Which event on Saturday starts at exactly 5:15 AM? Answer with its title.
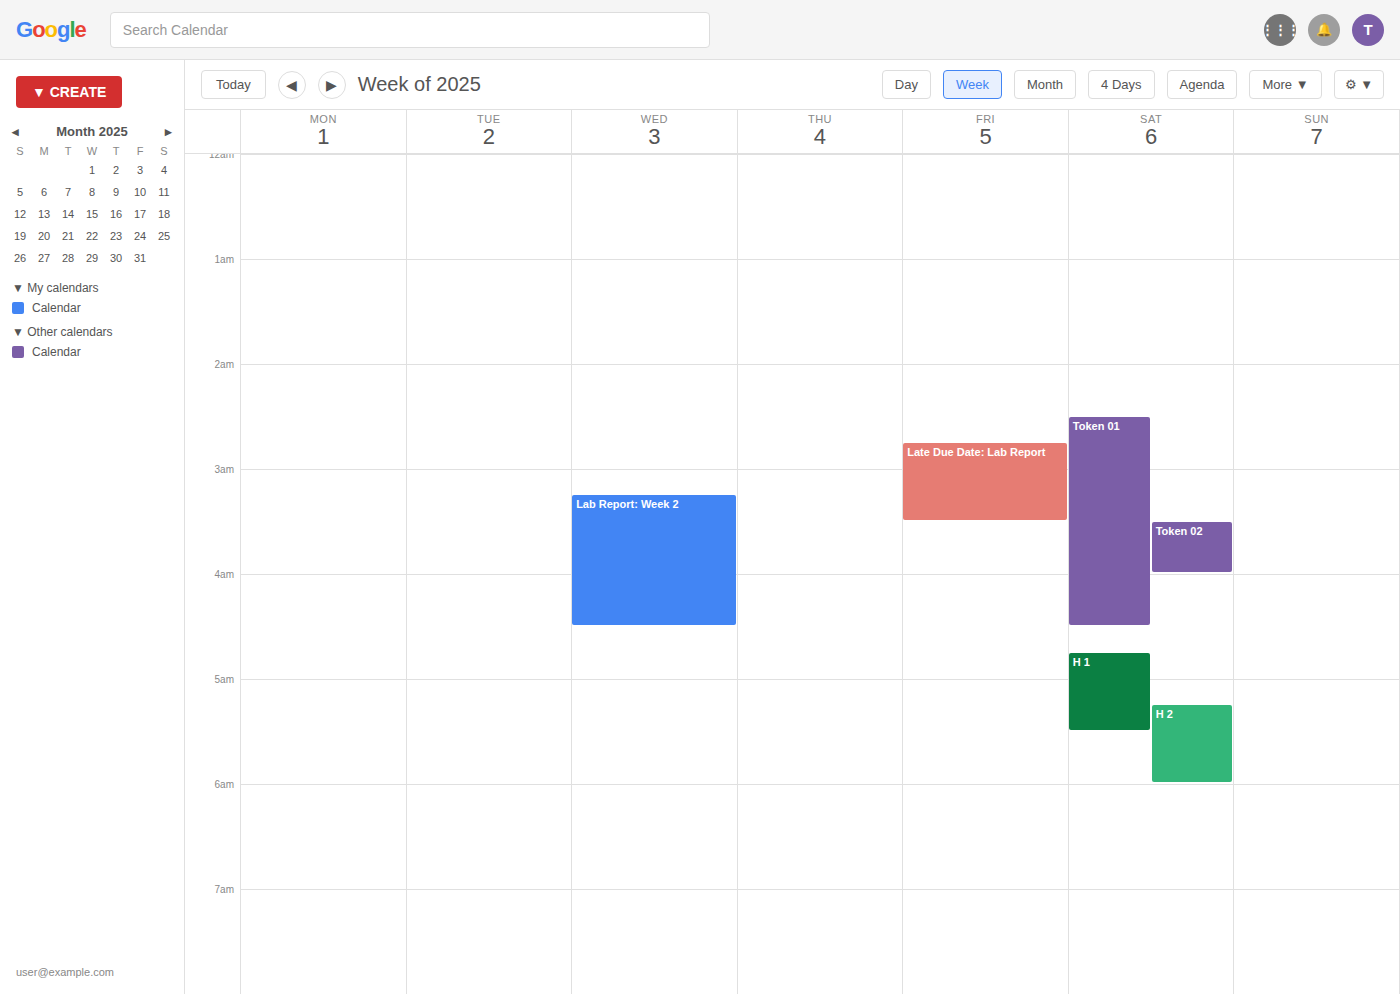
"H 2"